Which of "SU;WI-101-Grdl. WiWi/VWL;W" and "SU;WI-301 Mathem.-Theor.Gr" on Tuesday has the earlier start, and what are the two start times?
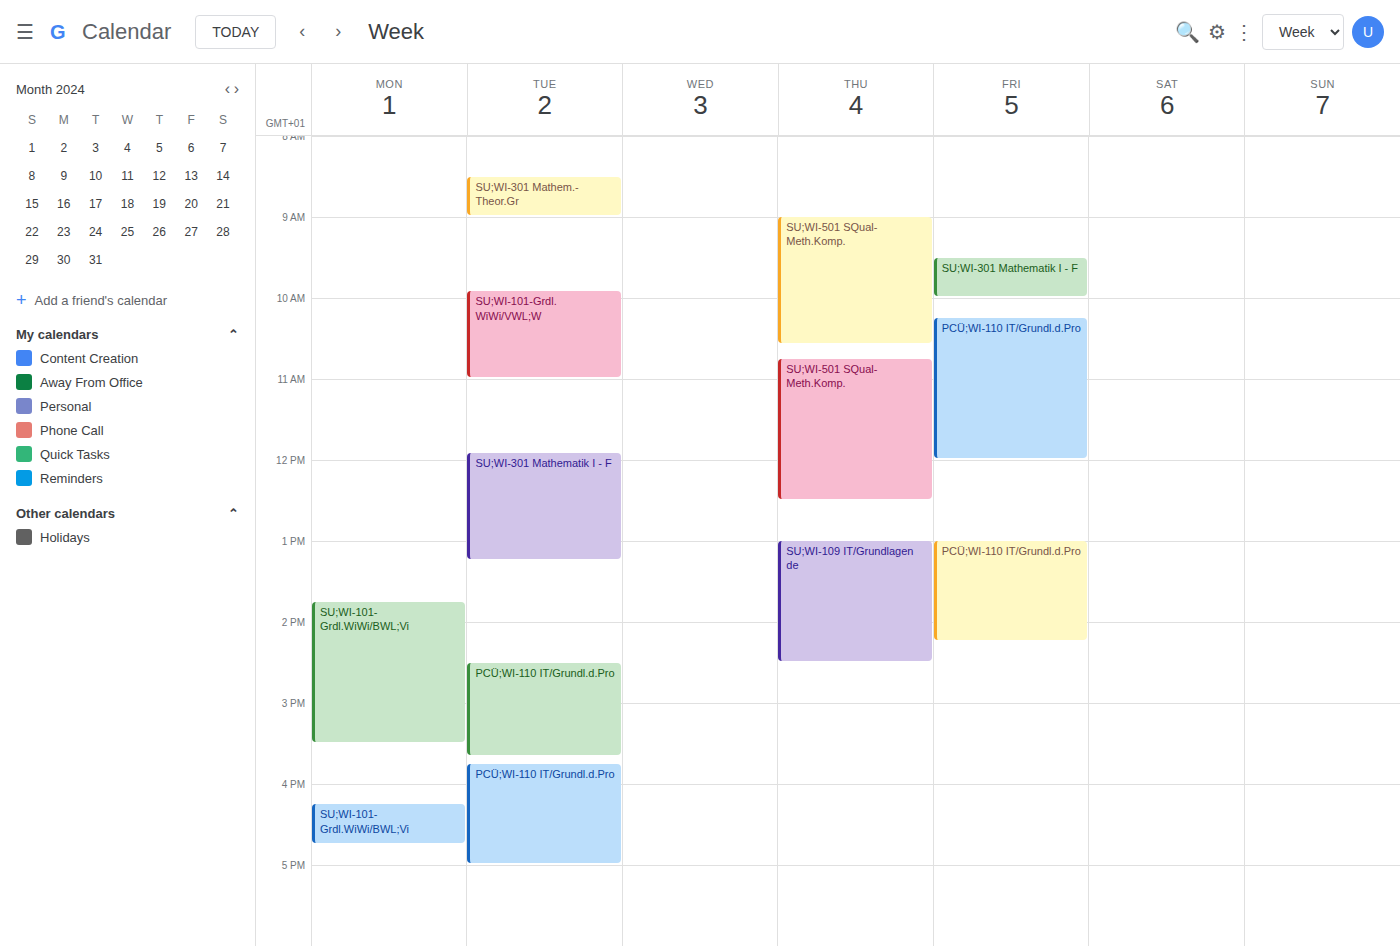
"SU;WI-301 Mathem.-Theor.Gr" 8:30 AM; "SU;WI-101-Grdl. WiWi/VWL;W" 9:55 AM.